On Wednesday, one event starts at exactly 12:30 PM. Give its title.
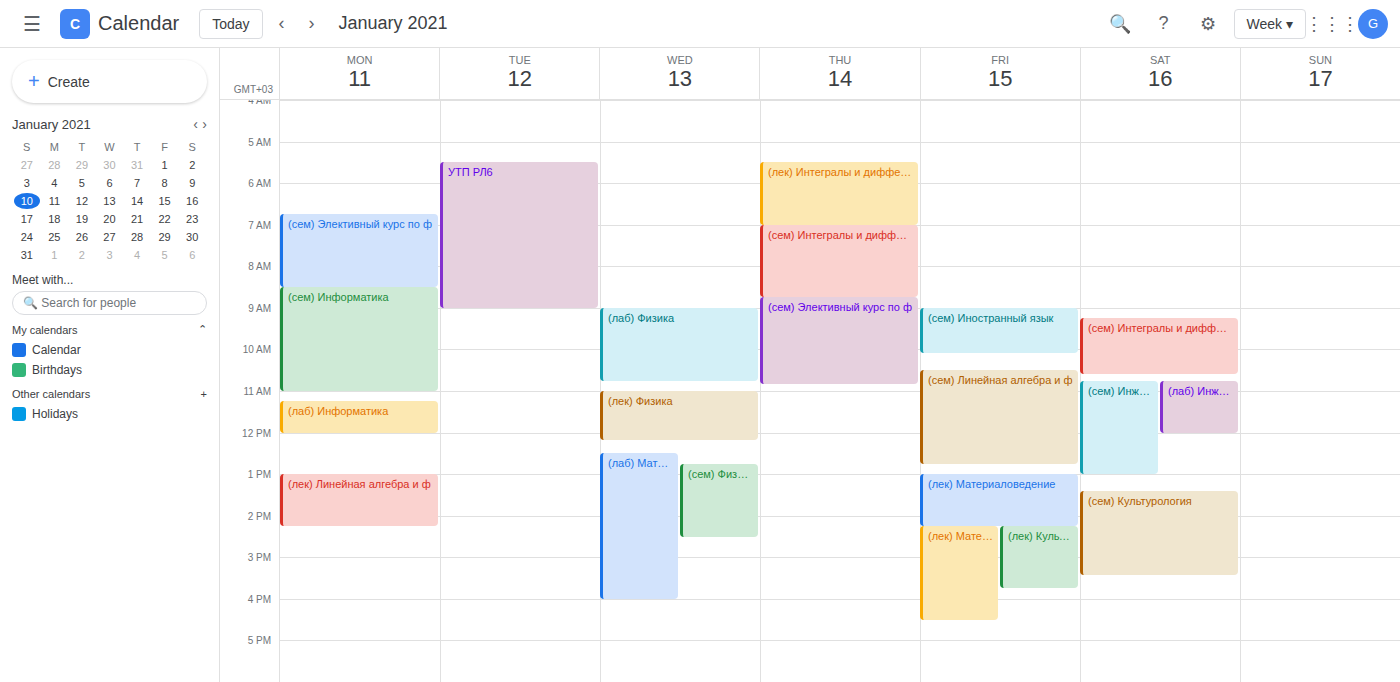
"(лаб) Материаловедение"